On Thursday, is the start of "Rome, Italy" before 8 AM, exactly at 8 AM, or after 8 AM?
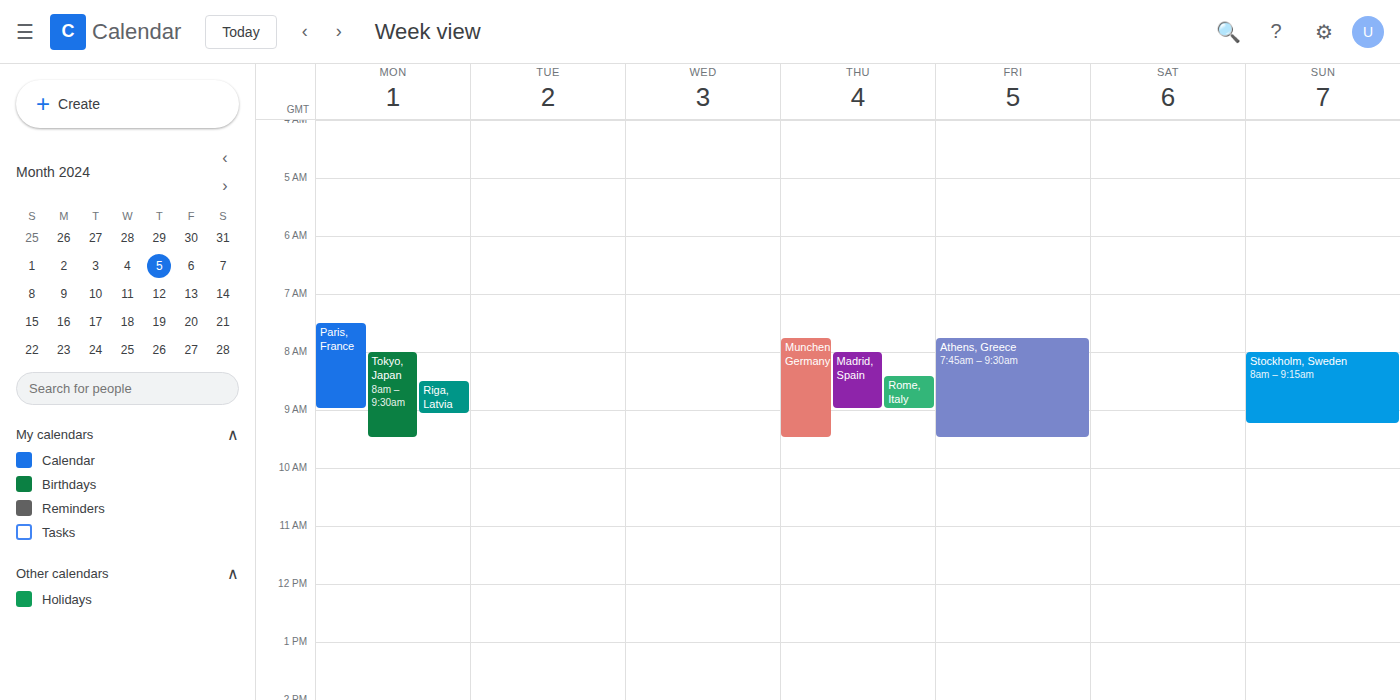
8:25 AM -- after 8 AM, 25 minutes below the 8 AM line.